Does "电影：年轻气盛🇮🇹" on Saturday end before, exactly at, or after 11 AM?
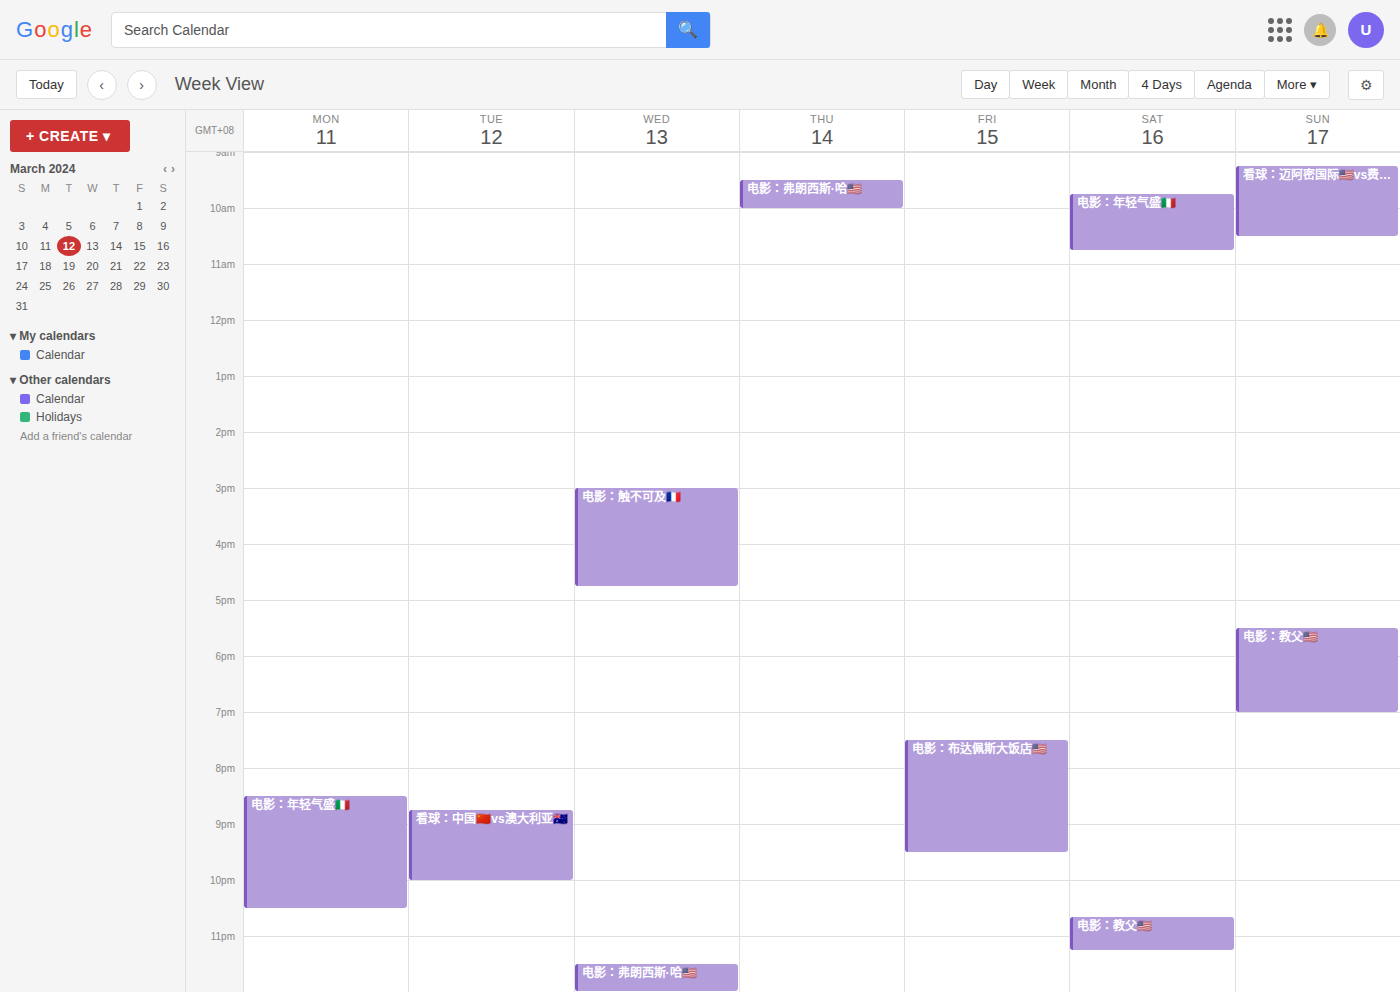
10:45 AM -- before 11 AM, 15 minutes above the 11 AM line.